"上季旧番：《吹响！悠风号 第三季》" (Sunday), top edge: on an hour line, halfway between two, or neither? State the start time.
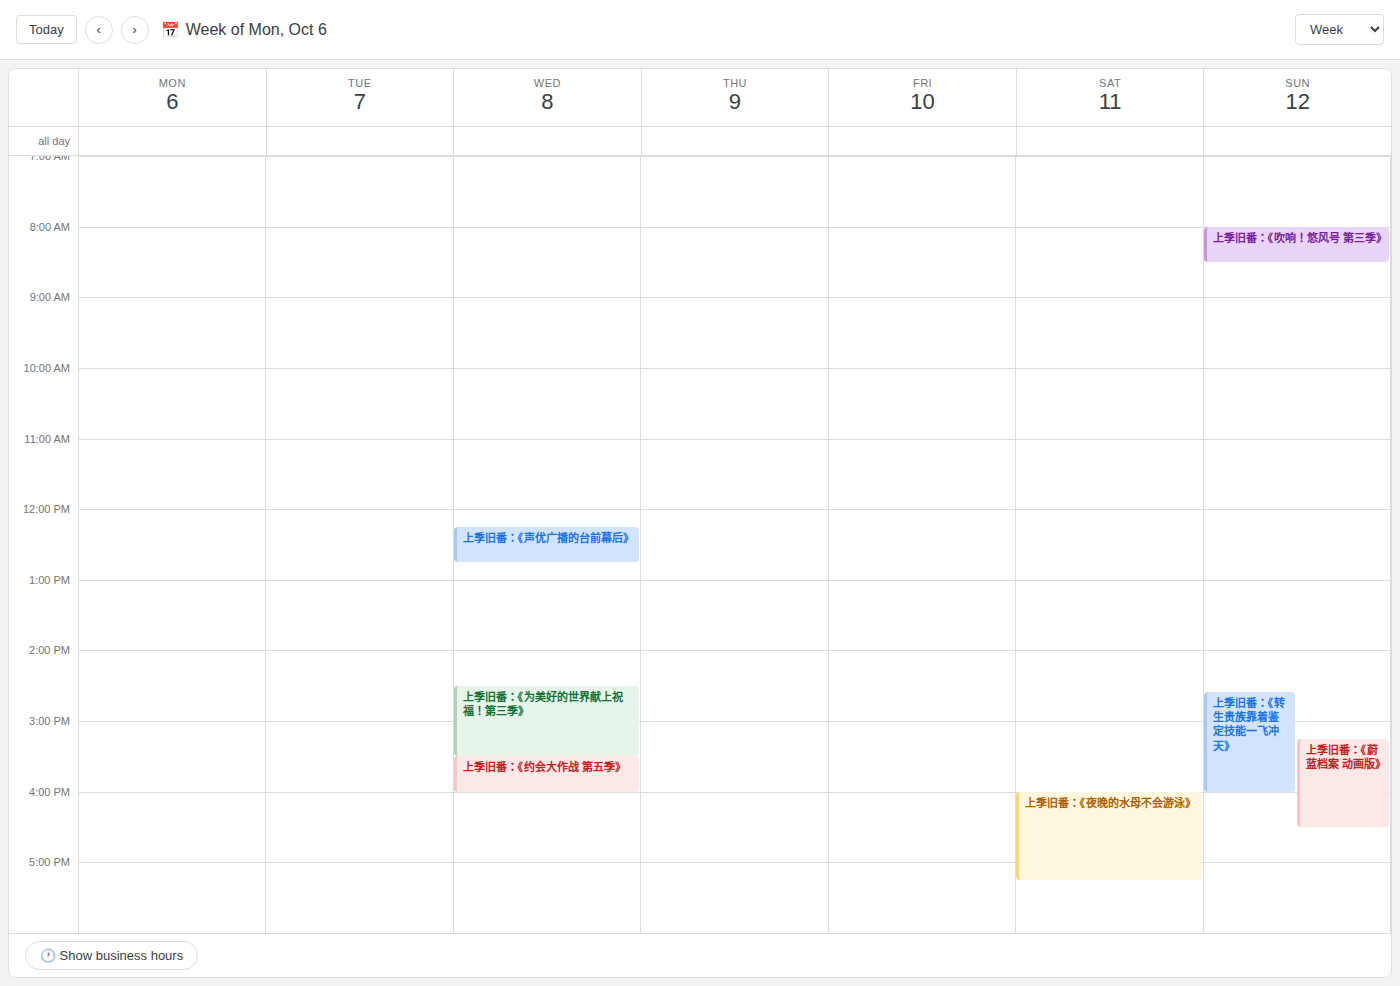
8:00 AM -- exactly on the 8 AM line.